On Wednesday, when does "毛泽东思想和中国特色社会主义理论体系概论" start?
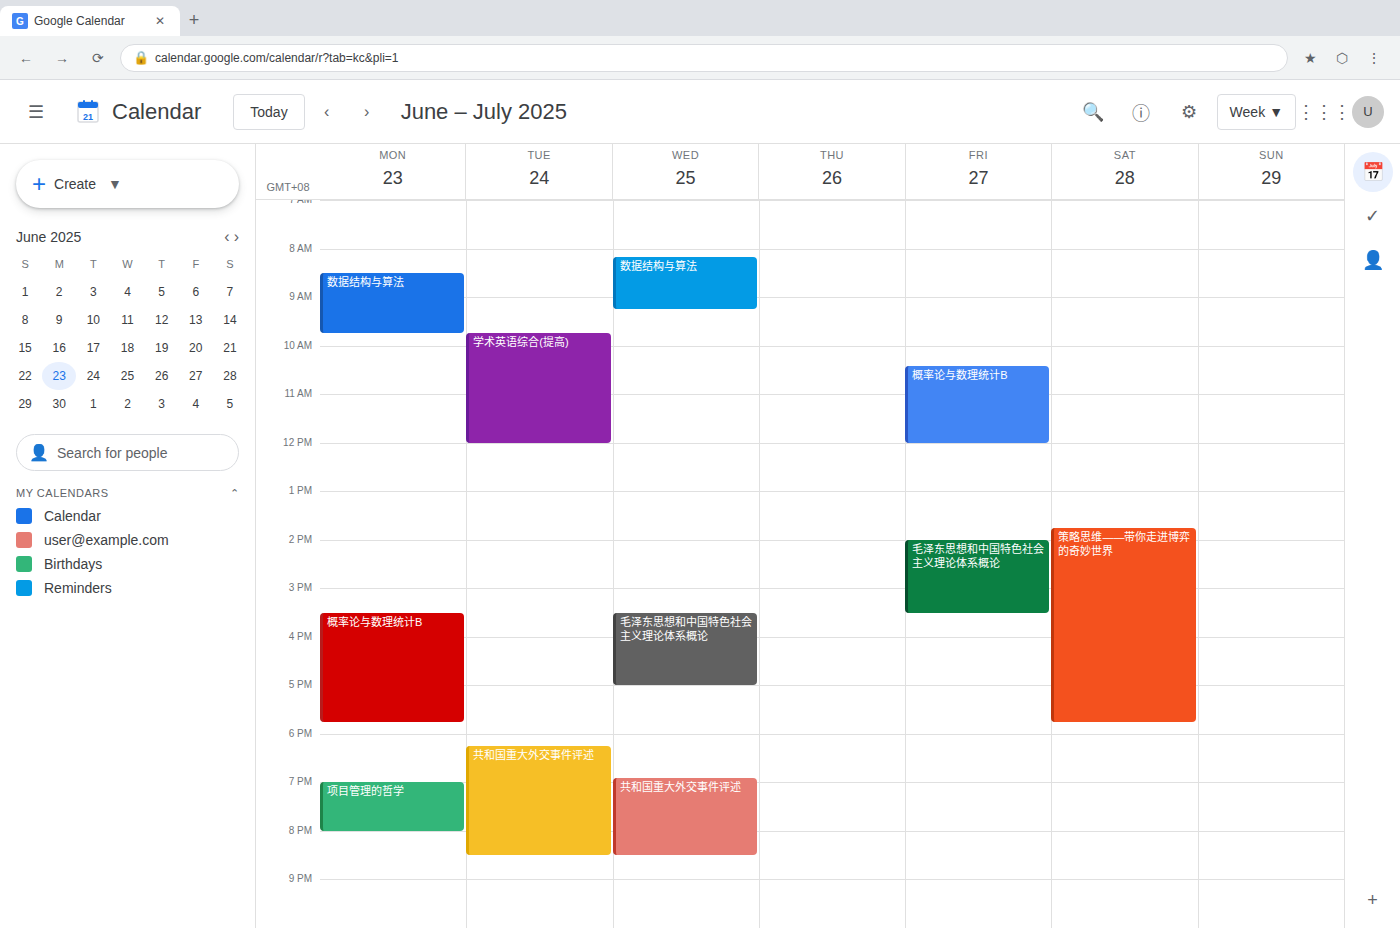
3:30 PM